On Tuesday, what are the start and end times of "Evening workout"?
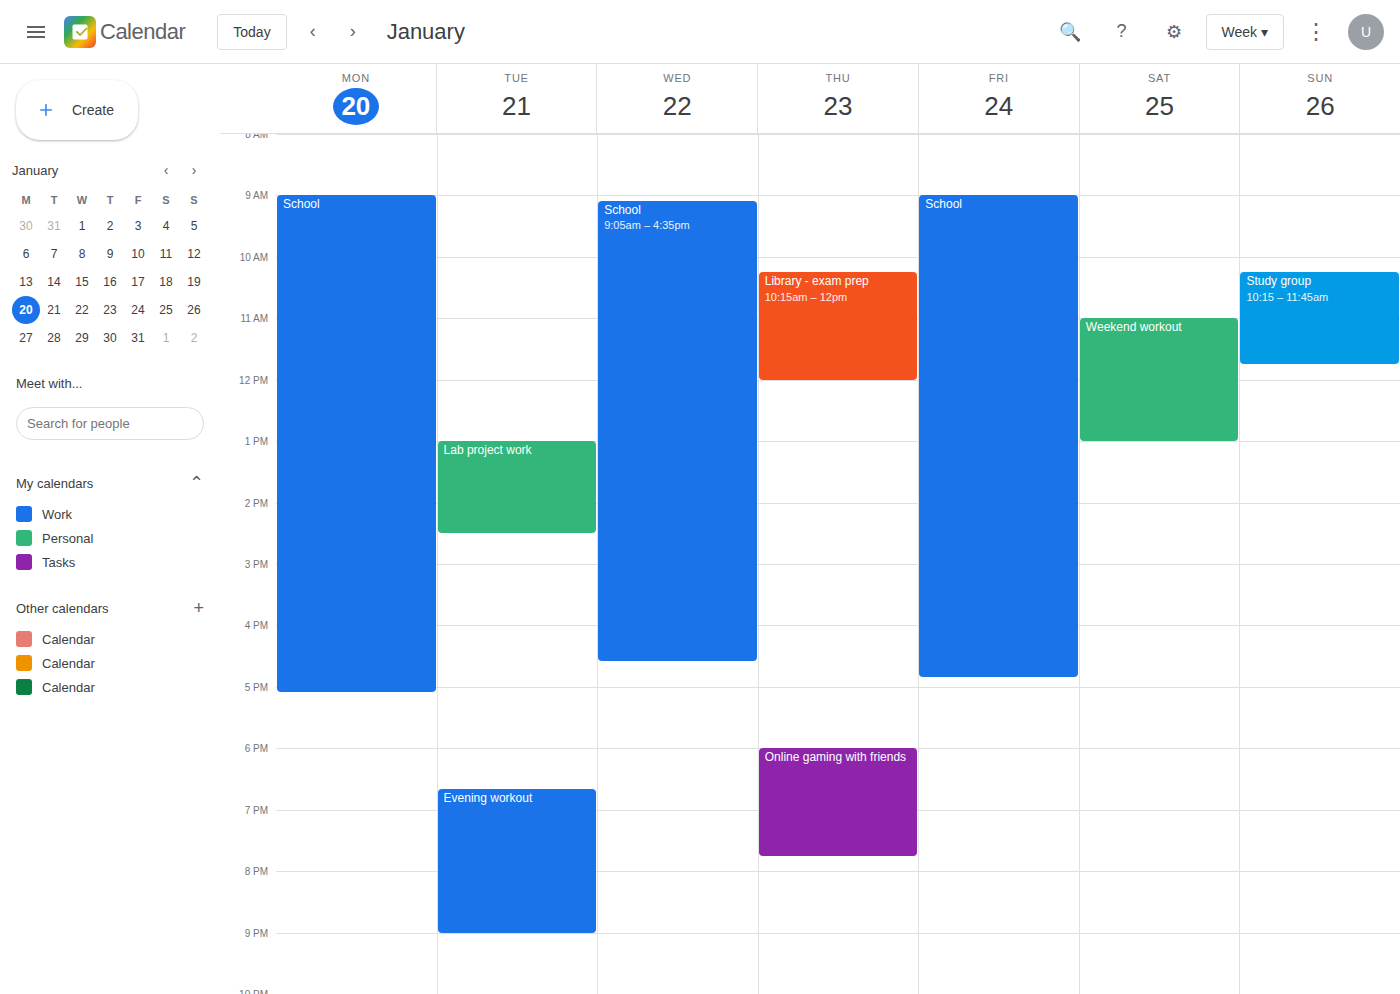
6:40 PM to 9:00 PM